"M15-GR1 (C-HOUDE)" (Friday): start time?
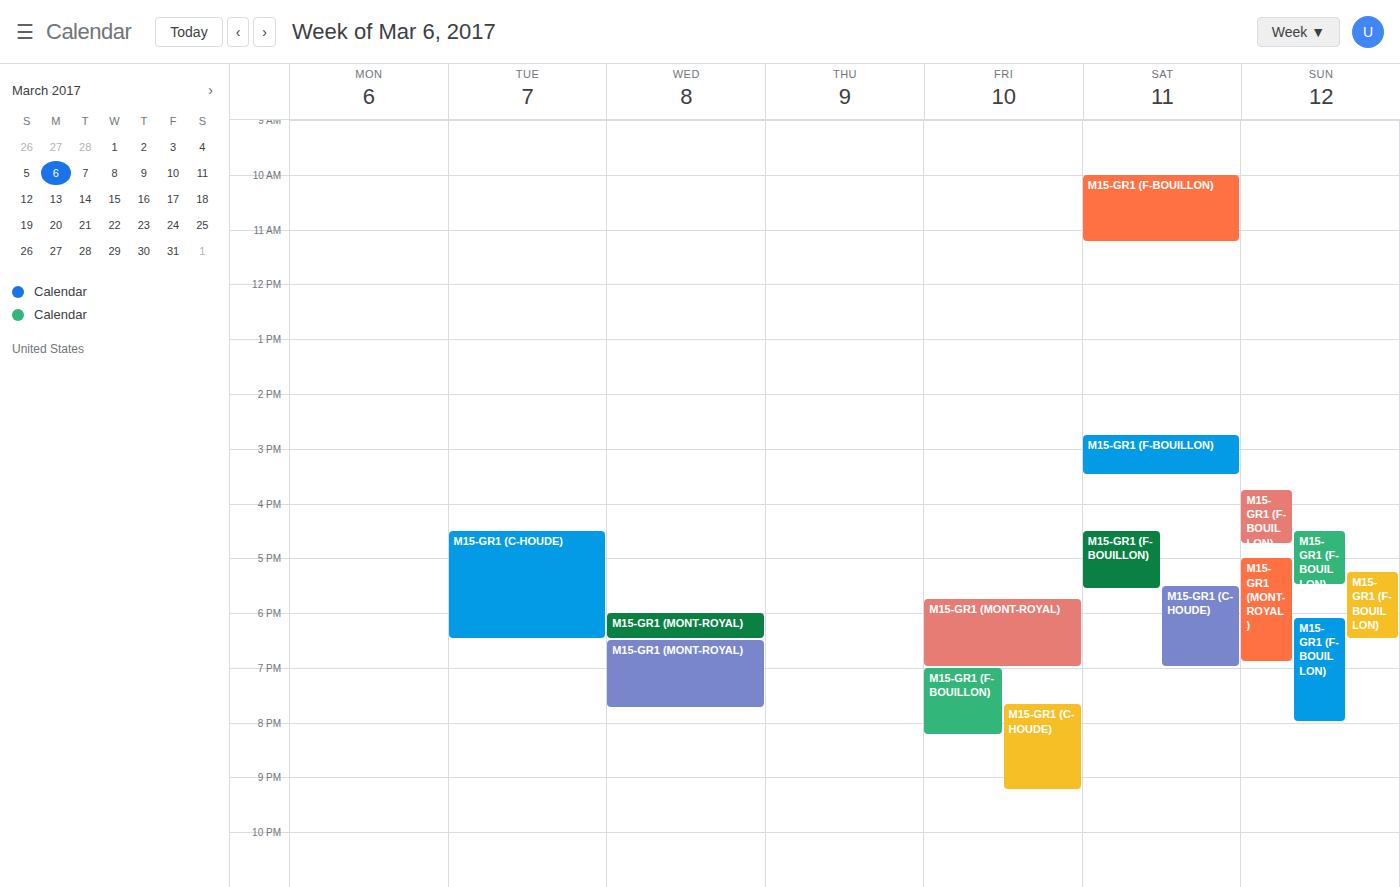
7:40 PM